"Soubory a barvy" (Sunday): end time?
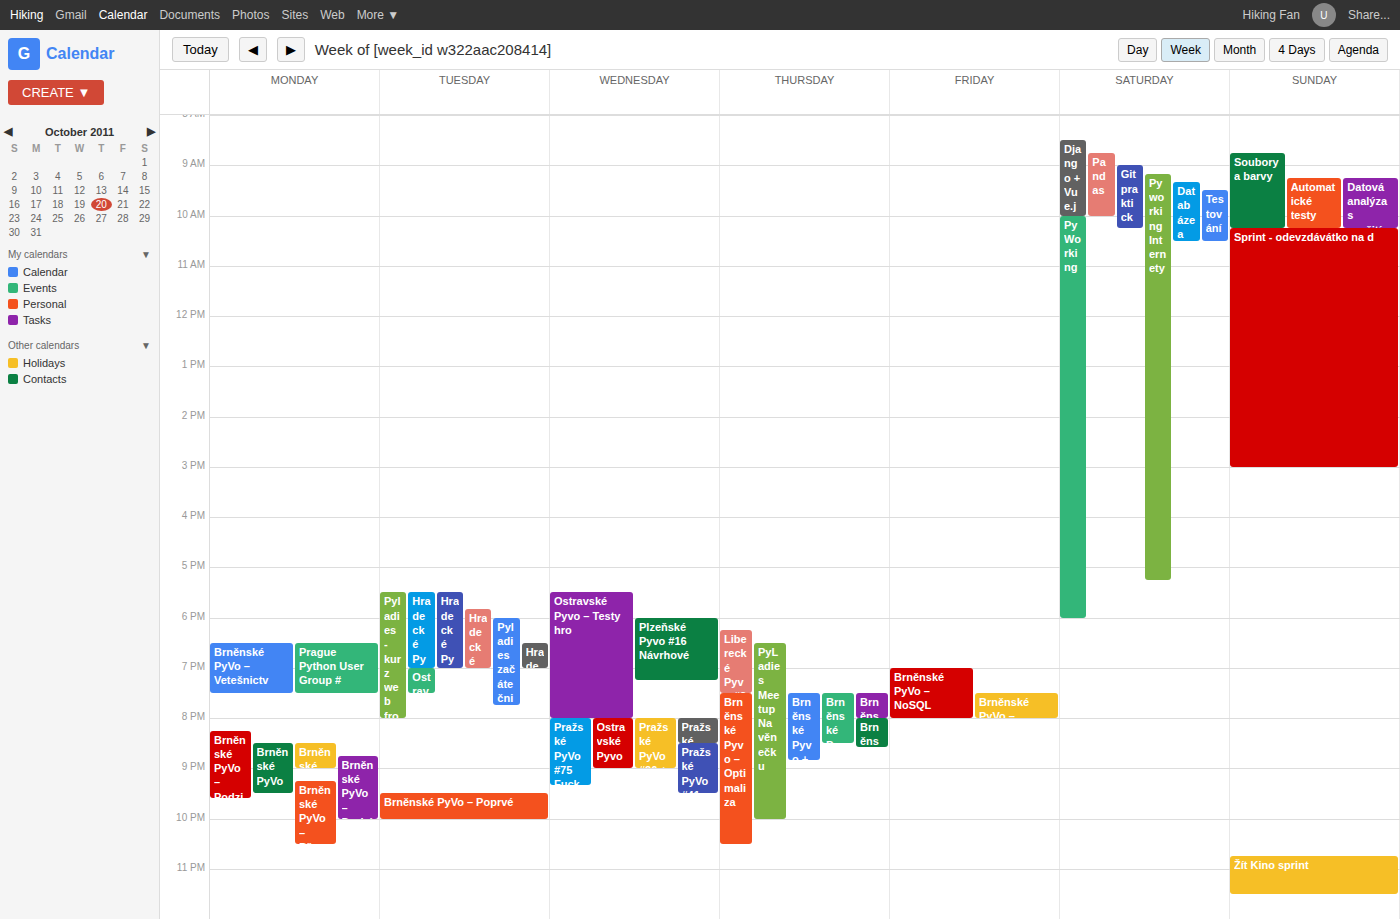
10:15